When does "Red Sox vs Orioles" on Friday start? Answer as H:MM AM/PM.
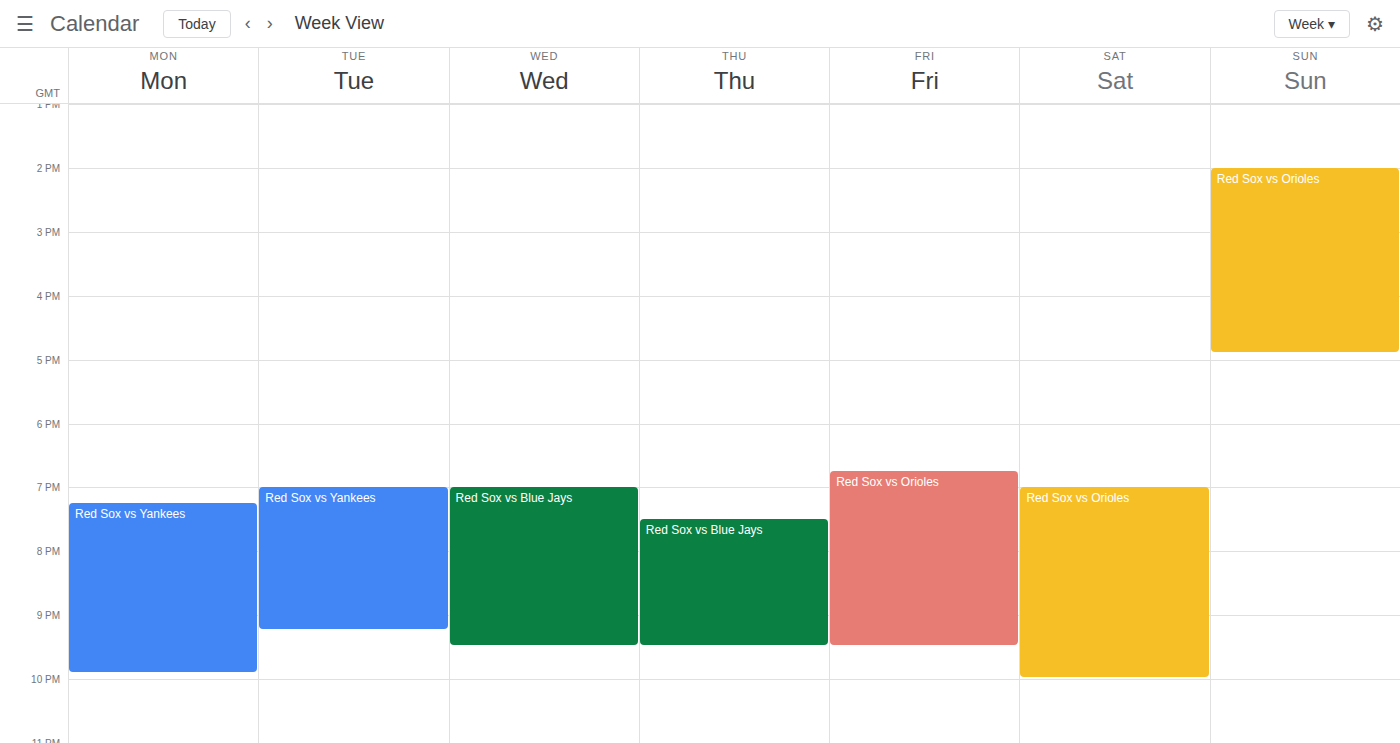
6:45 PM